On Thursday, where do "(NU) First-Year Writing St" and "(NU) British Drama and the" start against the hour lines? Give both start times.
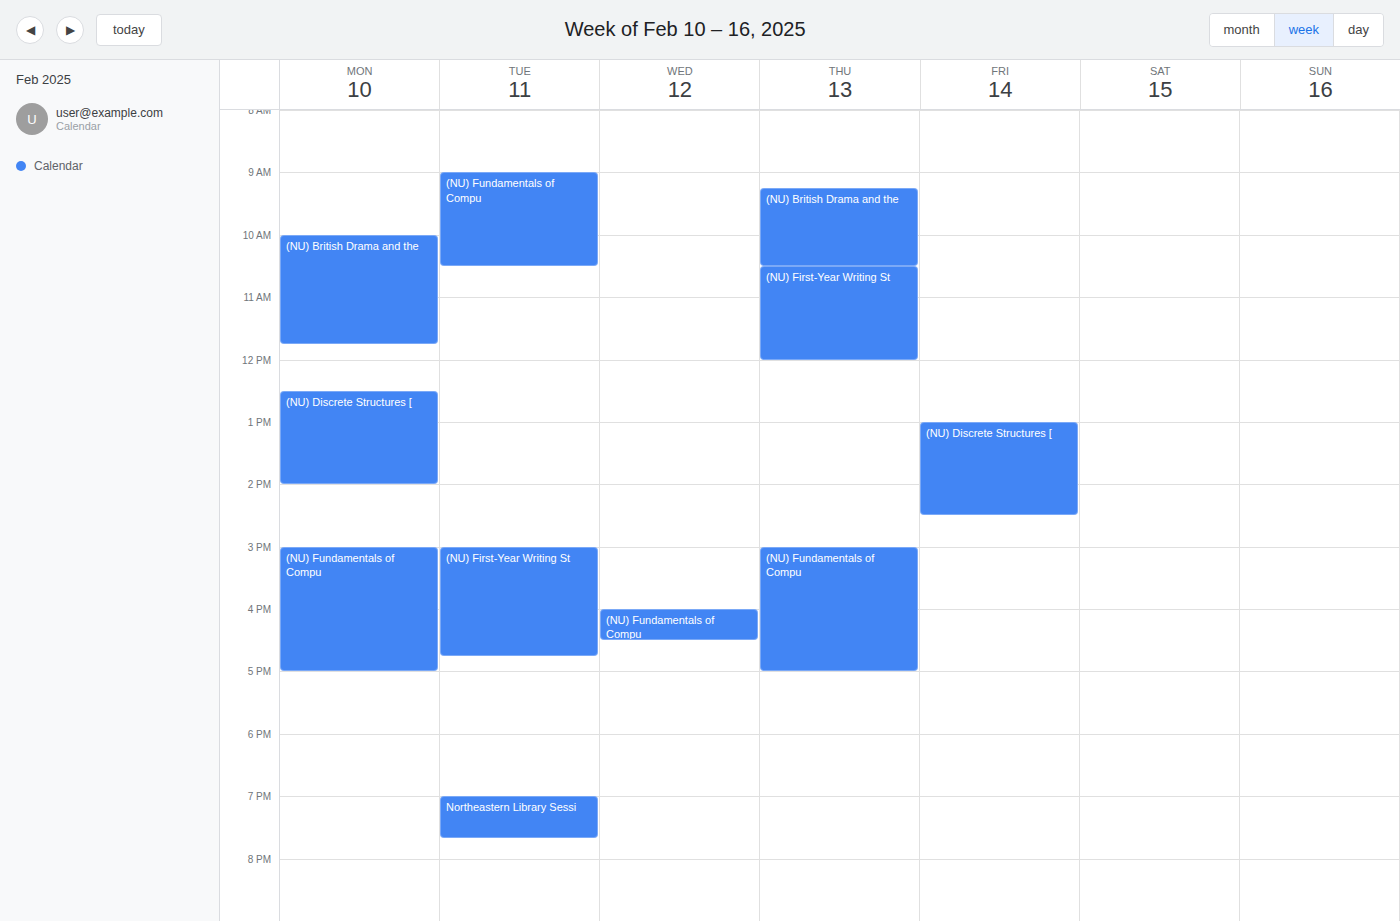
"(NU) First-Year Writing St": 10:30 AM, halfway between the 10 AM and 11 AM lines. "(NU) British Drama and the": 9:15 AM, neither: a quarter of the way from the 9 AM line to the 10 AM line.